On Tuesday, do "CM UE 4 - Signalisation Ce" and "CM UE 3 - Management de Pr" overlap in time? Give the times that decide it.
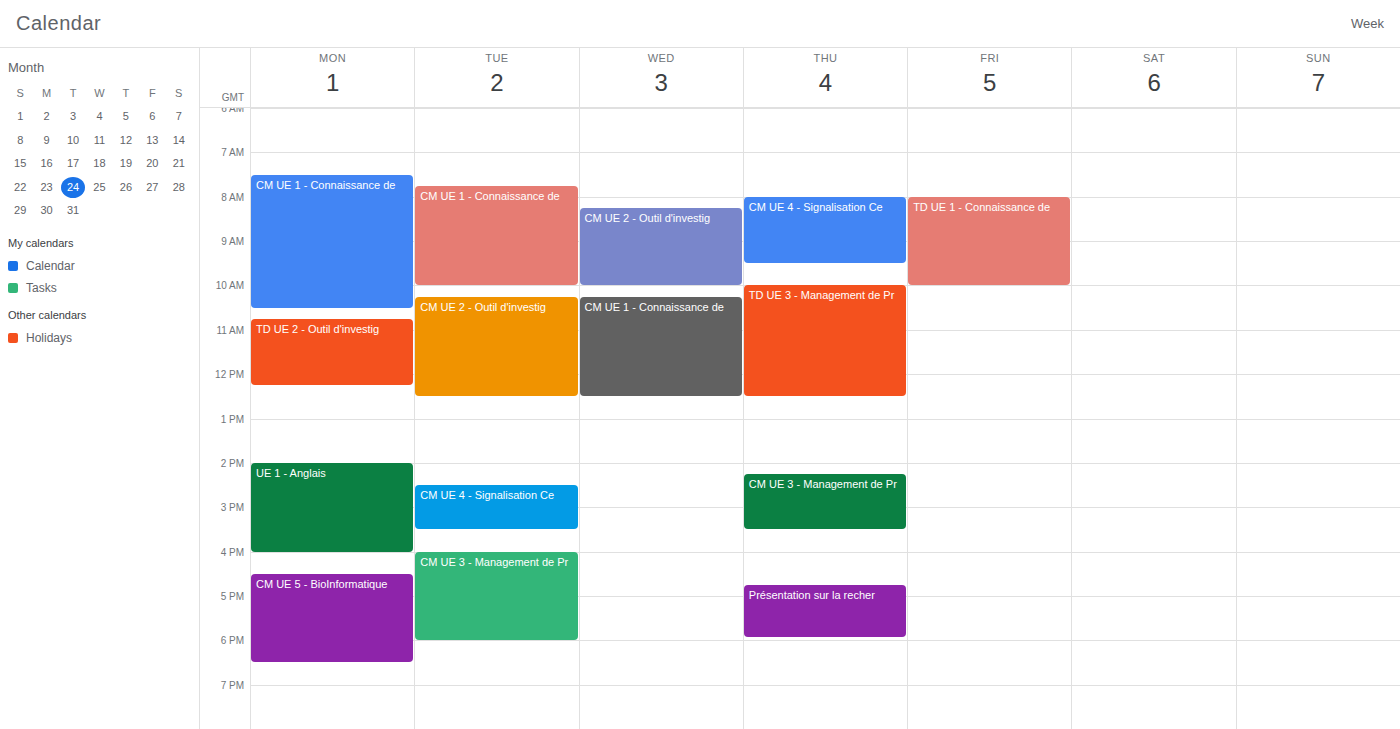
"CM UE 4 - Signalisation Ce" ends at 3:30 PM and "CM UE 3 - Management de Pr" starts at 4:00 PM -- no overlap.